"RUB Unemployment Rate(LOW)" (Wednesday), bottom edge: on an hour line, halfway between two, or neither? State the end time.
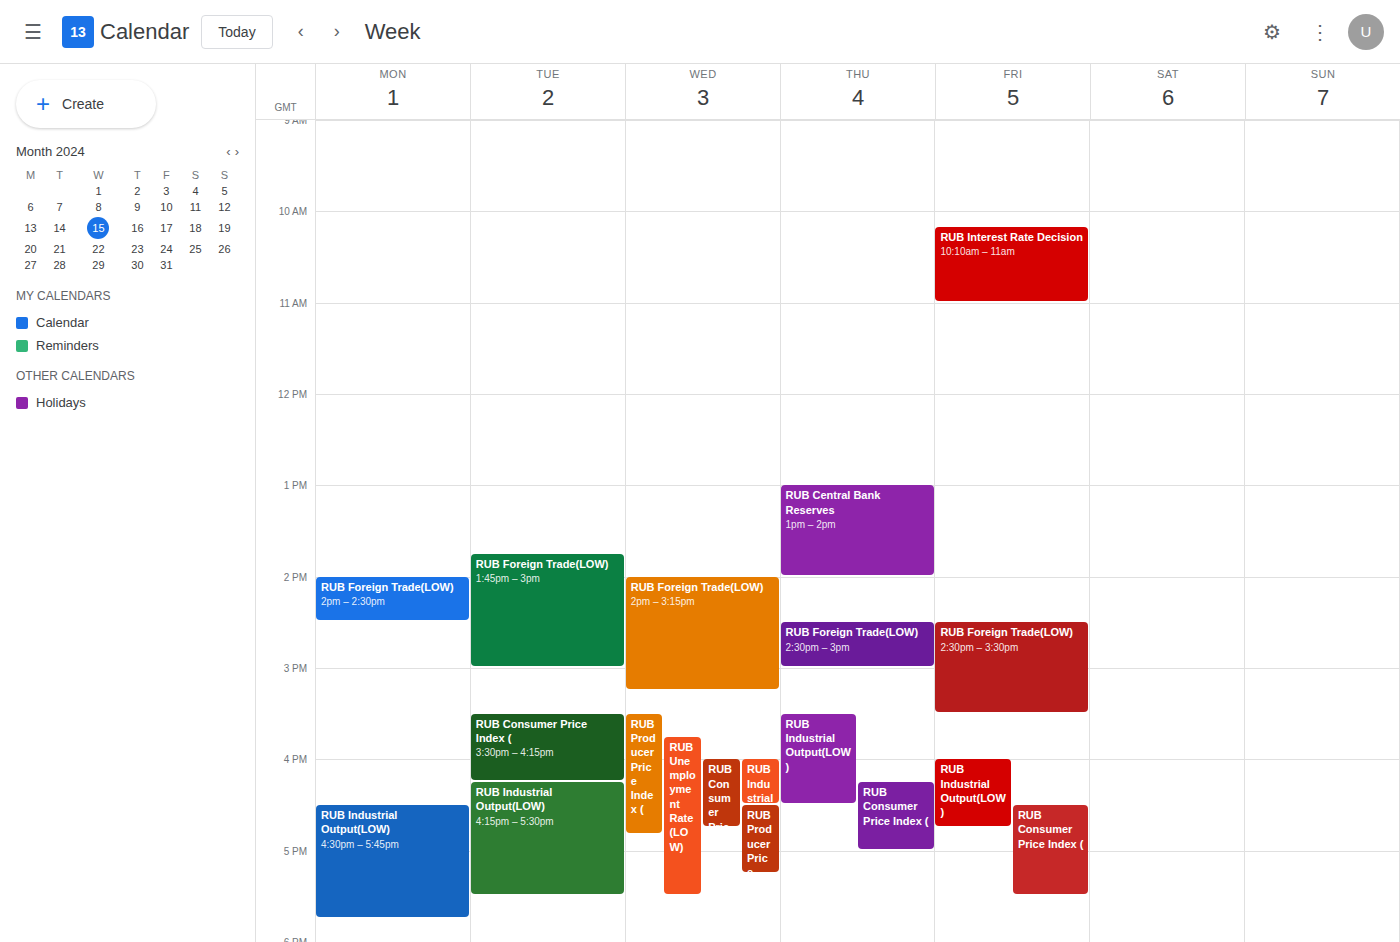
5:30 PM -- halfway between the 5 PM and 6 PM lines.